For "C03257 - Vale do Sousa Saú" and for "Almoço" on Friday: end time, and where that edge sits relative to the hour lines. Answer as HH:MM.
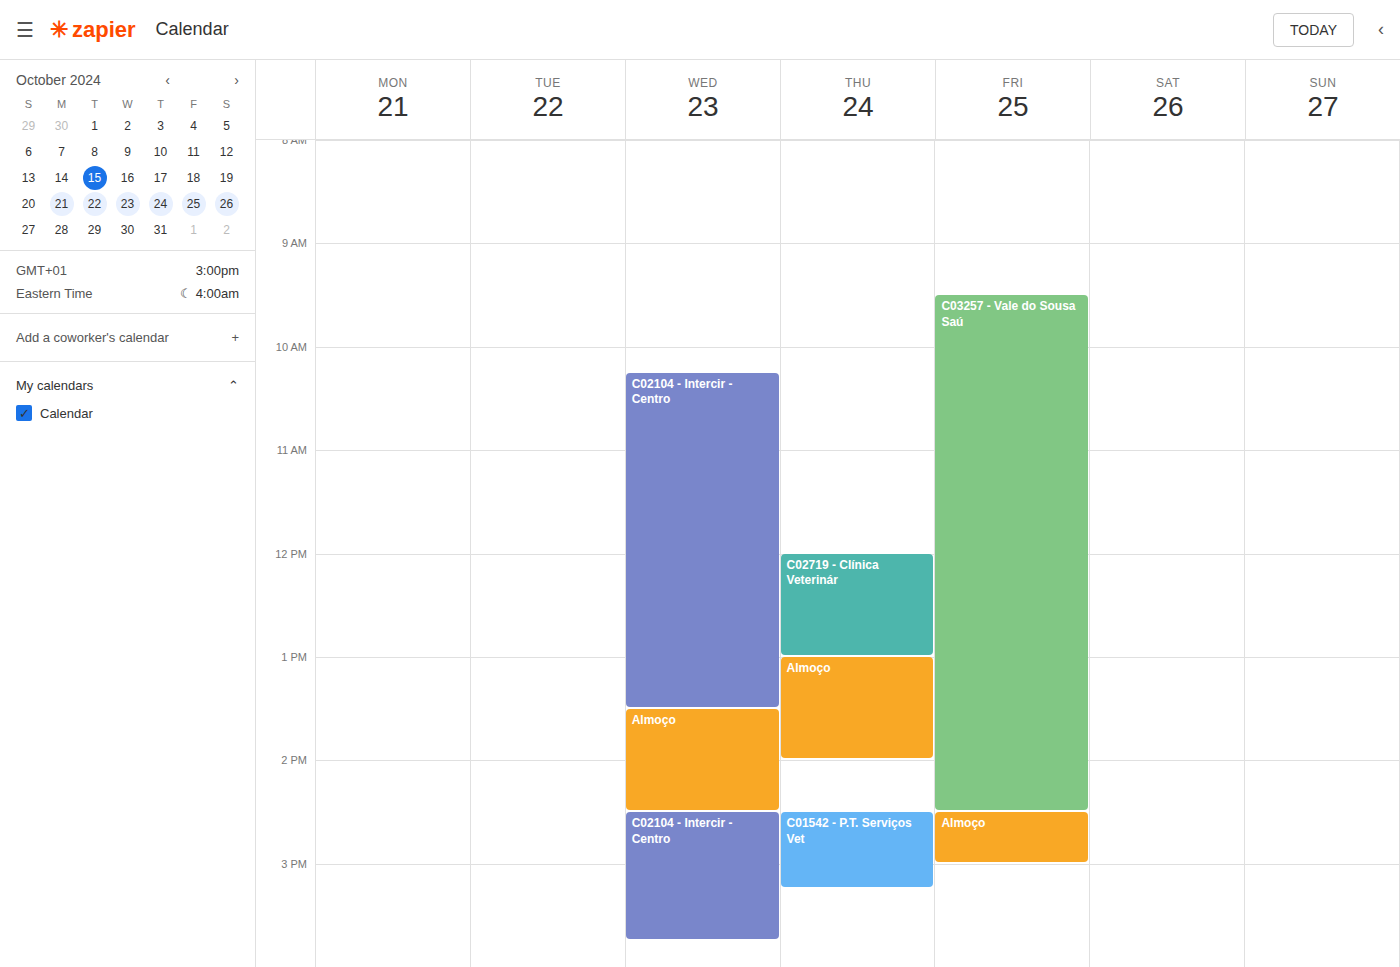
"C03257 - Vale do Sousa Saú": 14:30, halfway between the 14:00 and 15:00 lines. "Almoço": 15:00, exactly on the 15:00 line.